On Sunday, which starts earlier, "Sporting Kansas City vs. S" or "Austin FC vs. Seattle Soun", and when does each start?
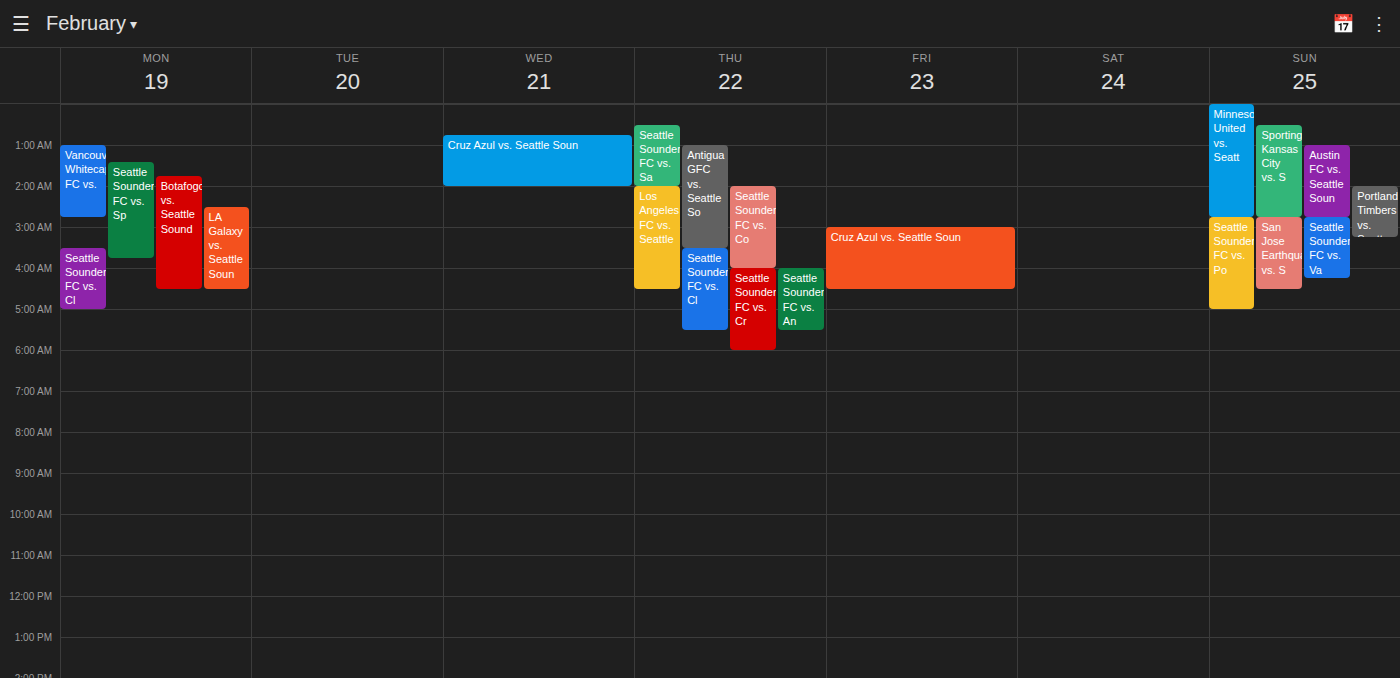
"Sporting Kansas City vs. S" 00:30; "Austin FC vs. Seattle Soun" 01:00.